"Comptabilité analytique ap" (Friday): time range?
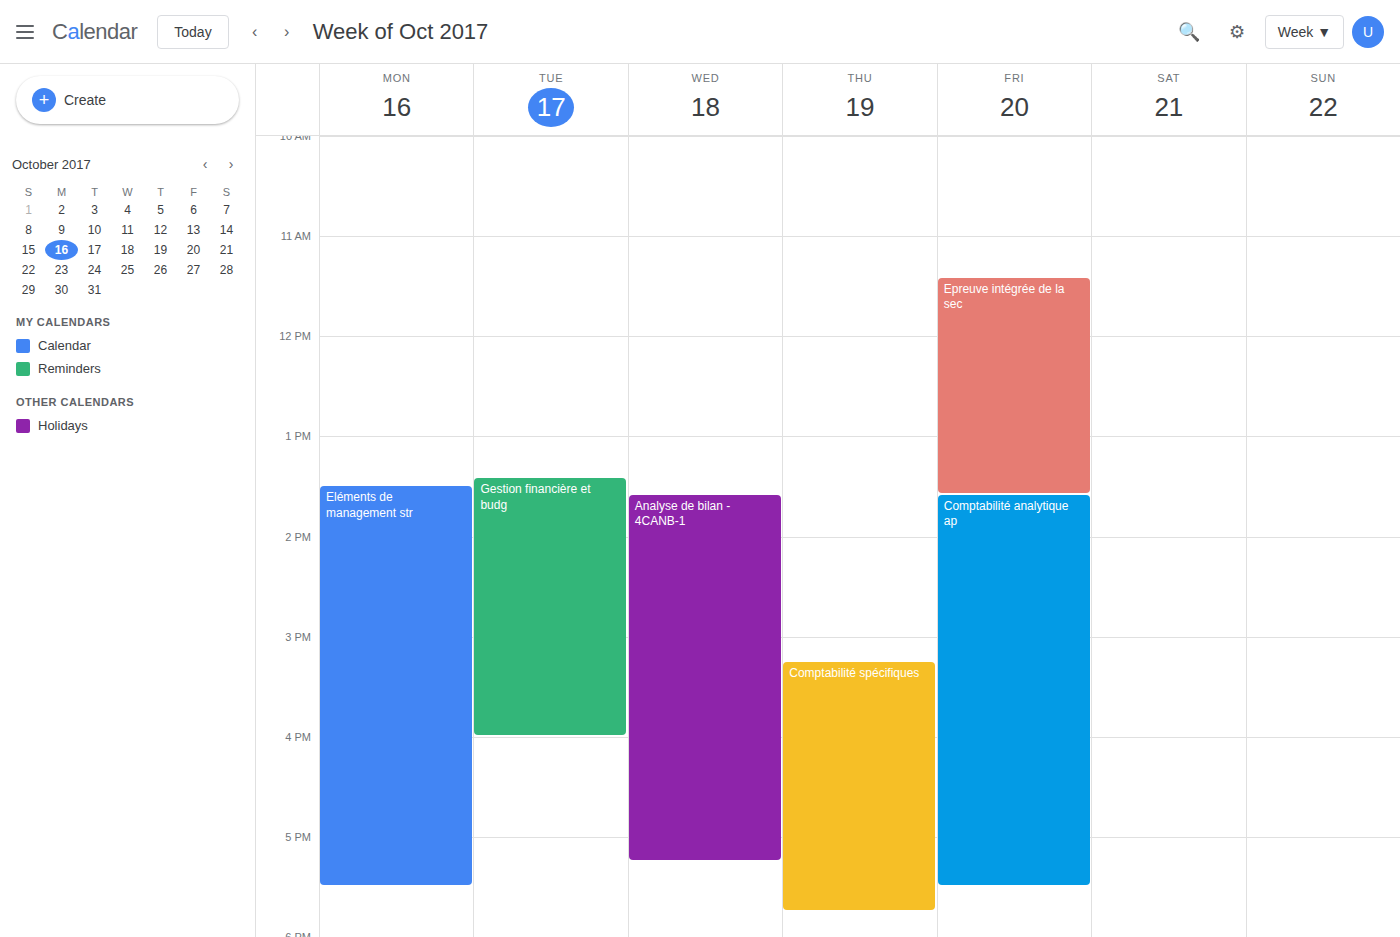
1:35 PM to 5:30 PM